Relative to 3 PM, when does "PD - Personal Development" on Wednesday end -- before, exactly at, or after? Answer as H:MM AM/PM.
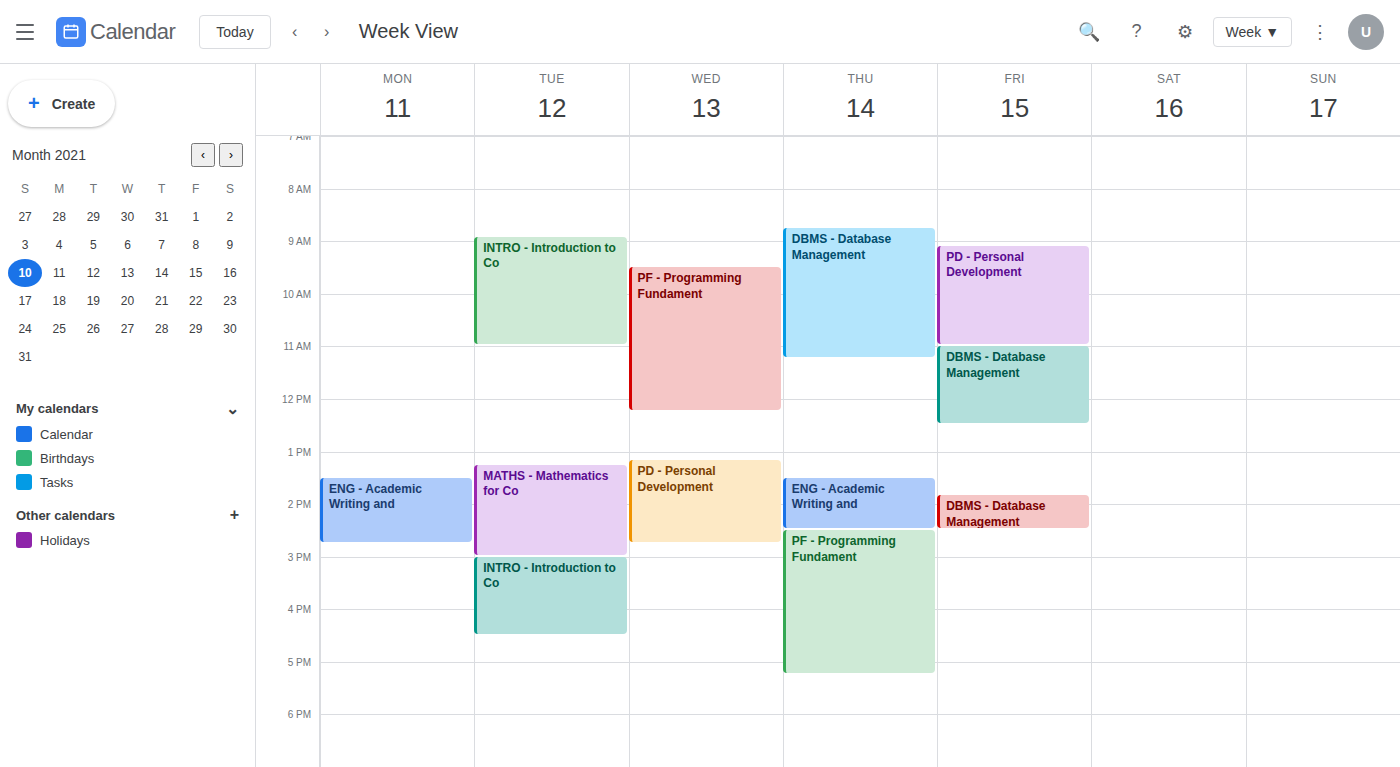
2:45 PM -- before 3 PM, 15 minutes above the 3 PM line.